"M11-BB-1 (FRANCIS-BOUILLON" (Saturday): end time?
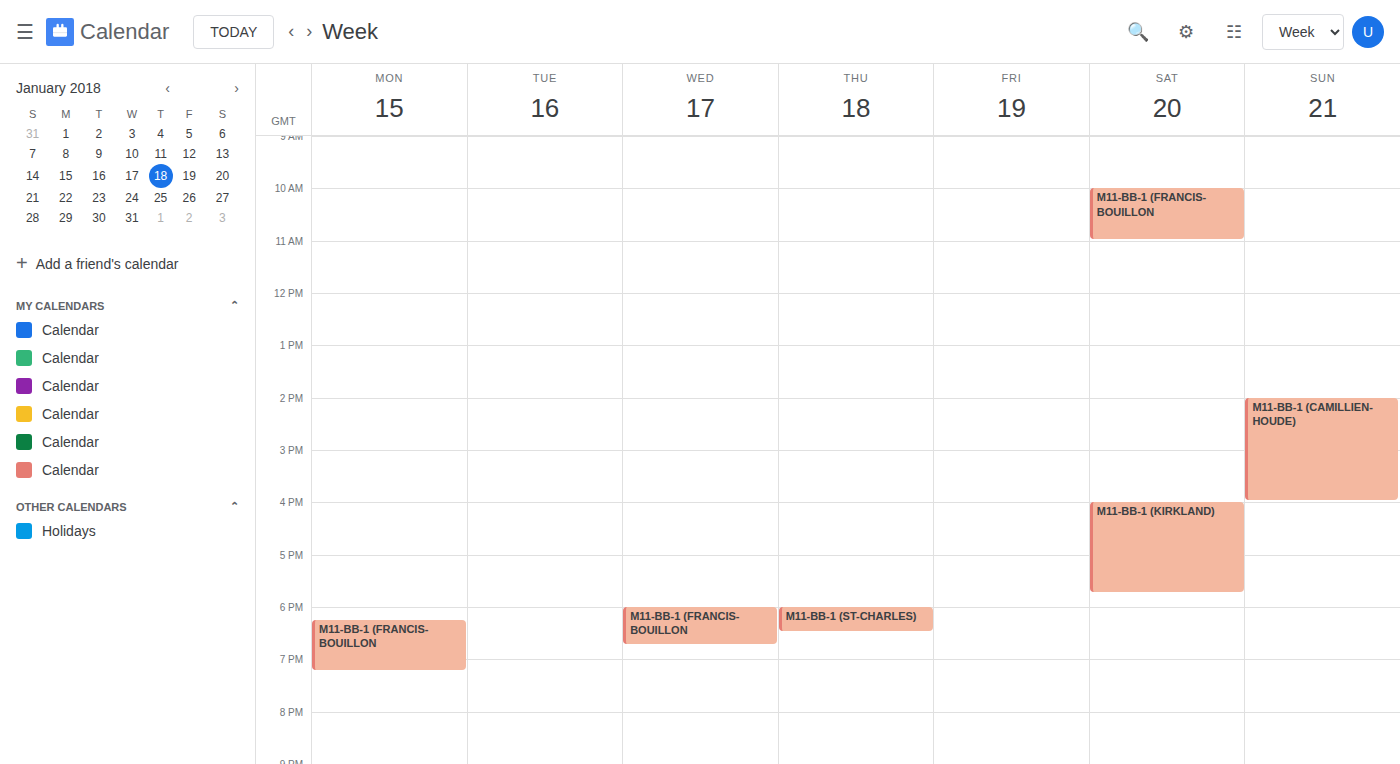
11:00 AM